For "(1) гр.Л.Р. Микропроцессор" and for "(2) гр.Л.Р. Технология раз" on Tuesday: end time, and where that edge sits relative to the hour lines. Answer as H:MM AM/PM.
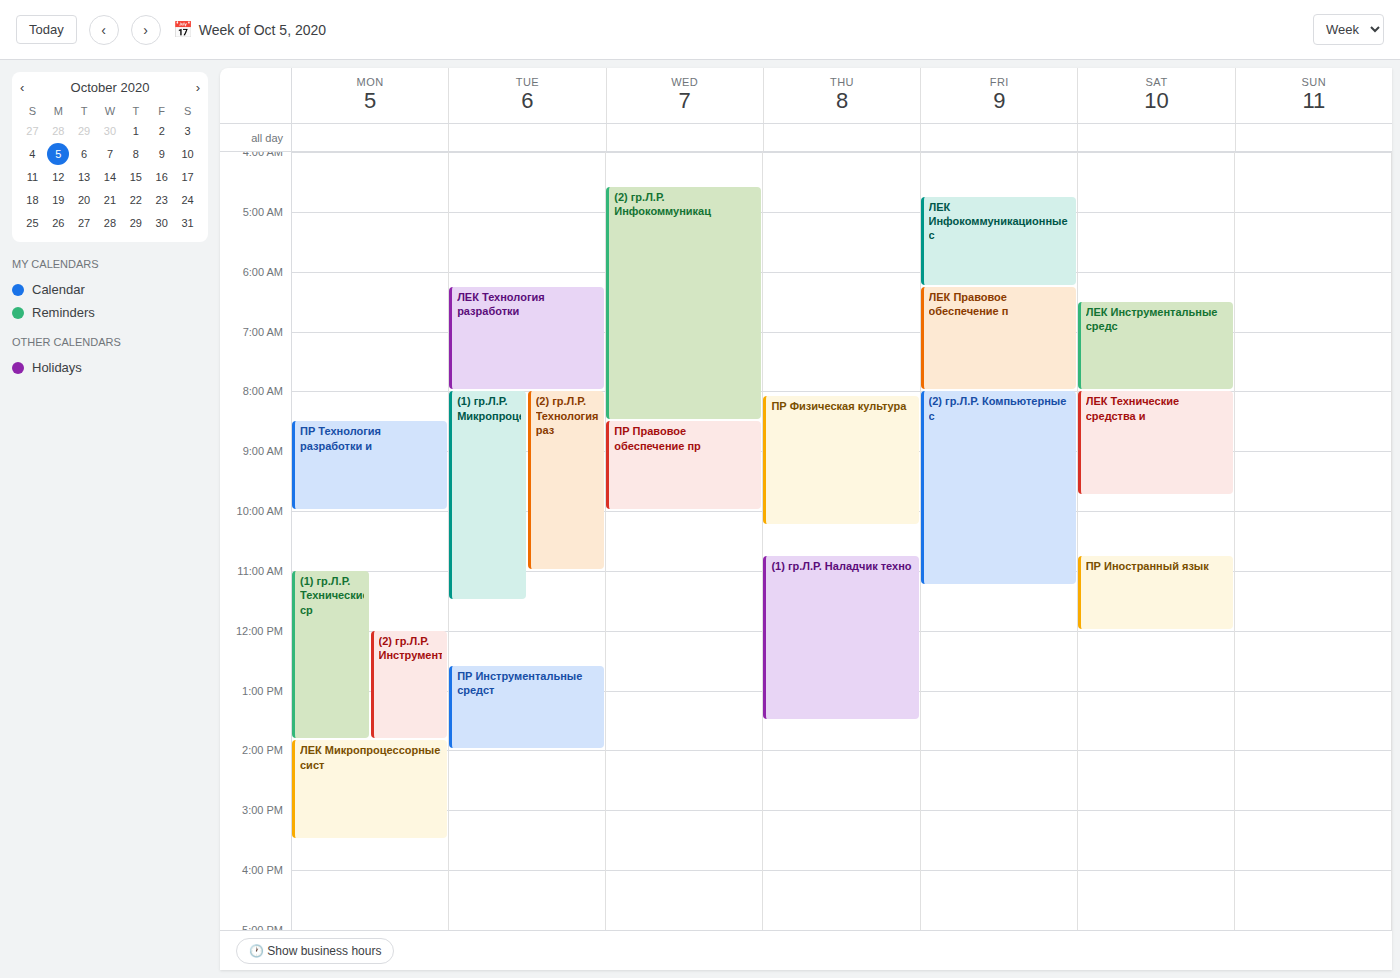
"(1) гр.Л.Р. Микропроцессор": 11:30 AM, halfway between the 11 AM and 12 PM lines. "(2) гр.Л.Р. Технология раз": 11:00 AM, exactly on the 11 AM line.